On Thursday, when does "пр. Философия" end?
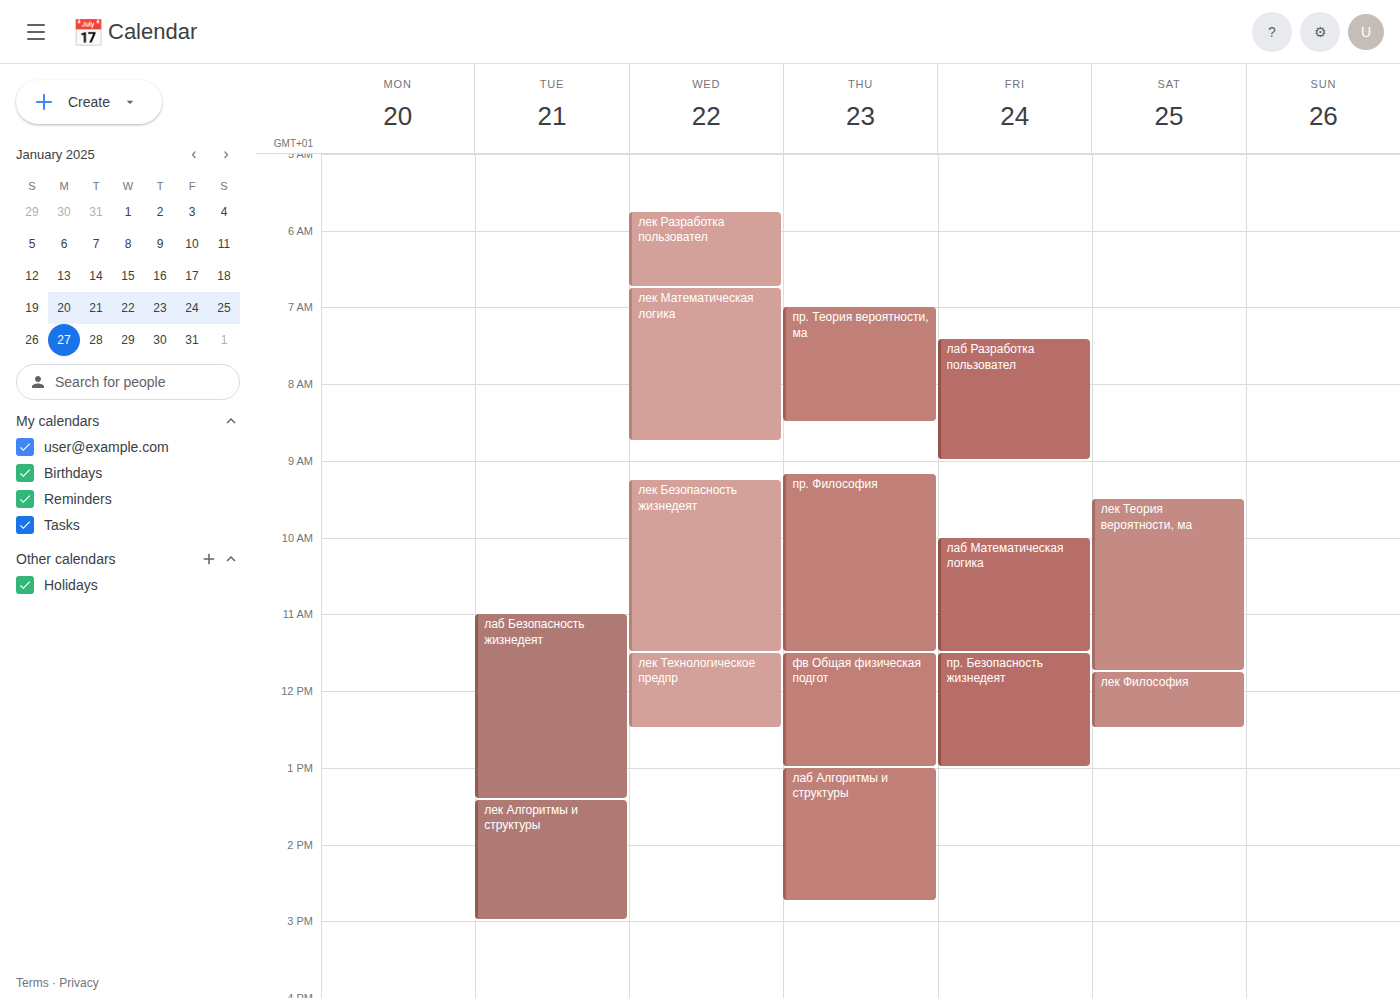
11:30 AM